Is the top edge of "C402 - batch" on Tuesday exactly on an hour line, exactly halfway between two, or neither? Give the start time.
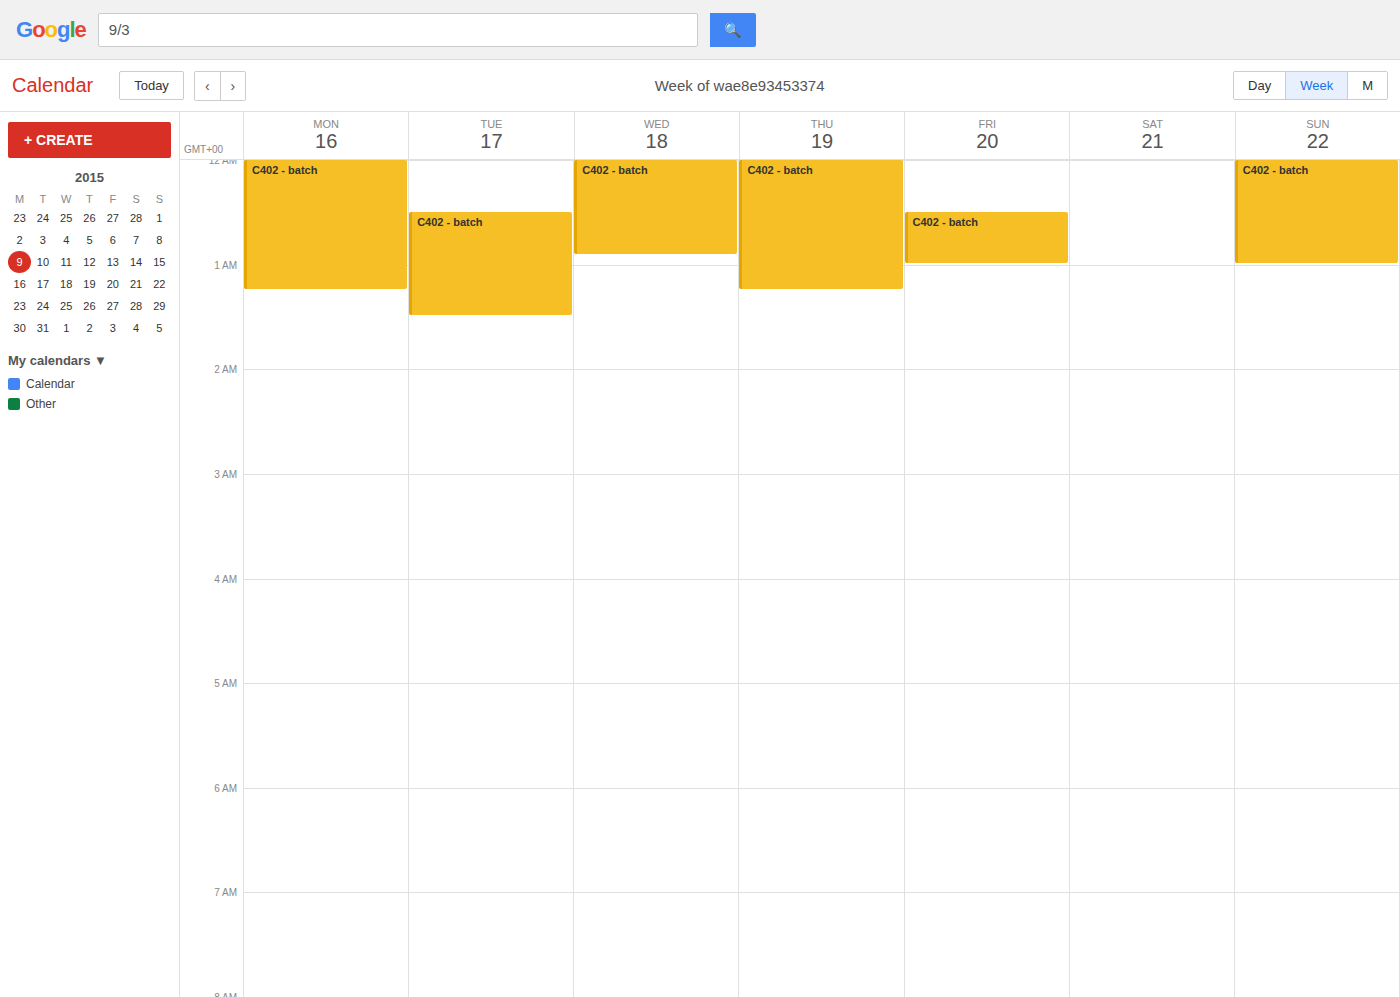
12:30 AM -- halfway between the 12 AM and 1 AM lines.